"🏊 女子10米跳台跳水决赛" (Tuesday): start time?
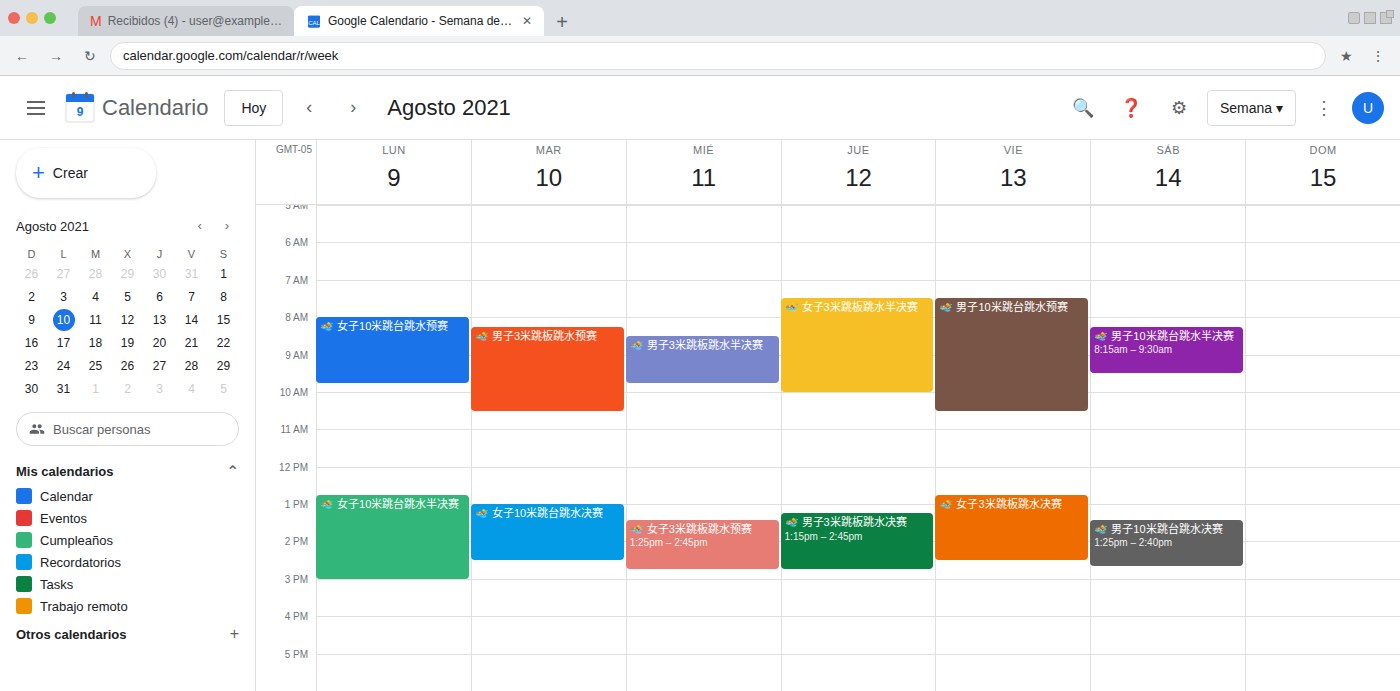
13:00